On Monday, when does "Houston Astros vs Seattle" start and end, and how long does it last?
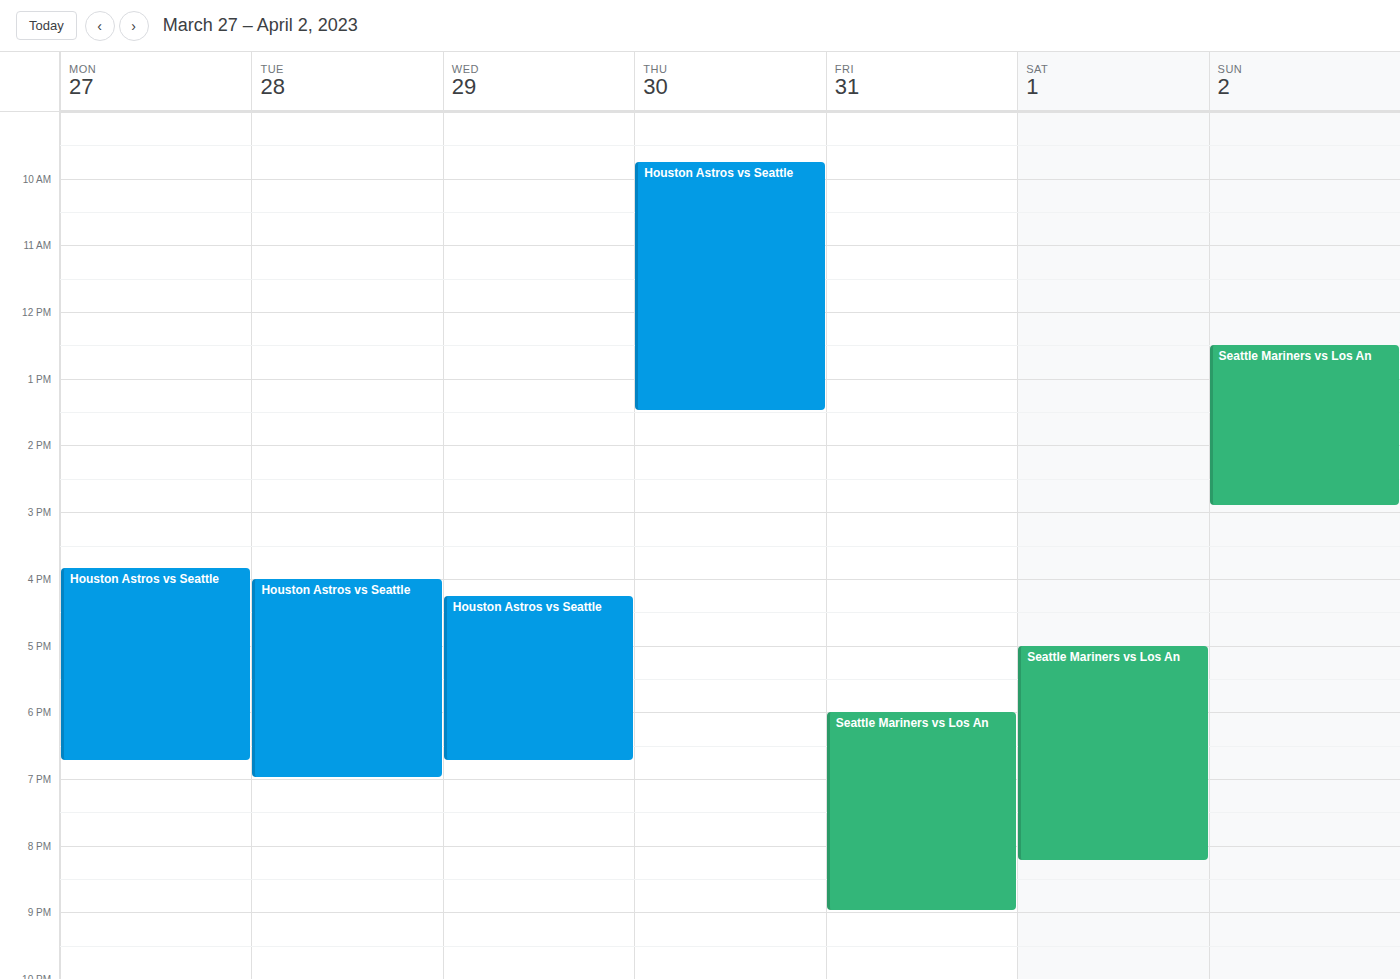
15:50 to 18:45, 2 hours 55 minutes